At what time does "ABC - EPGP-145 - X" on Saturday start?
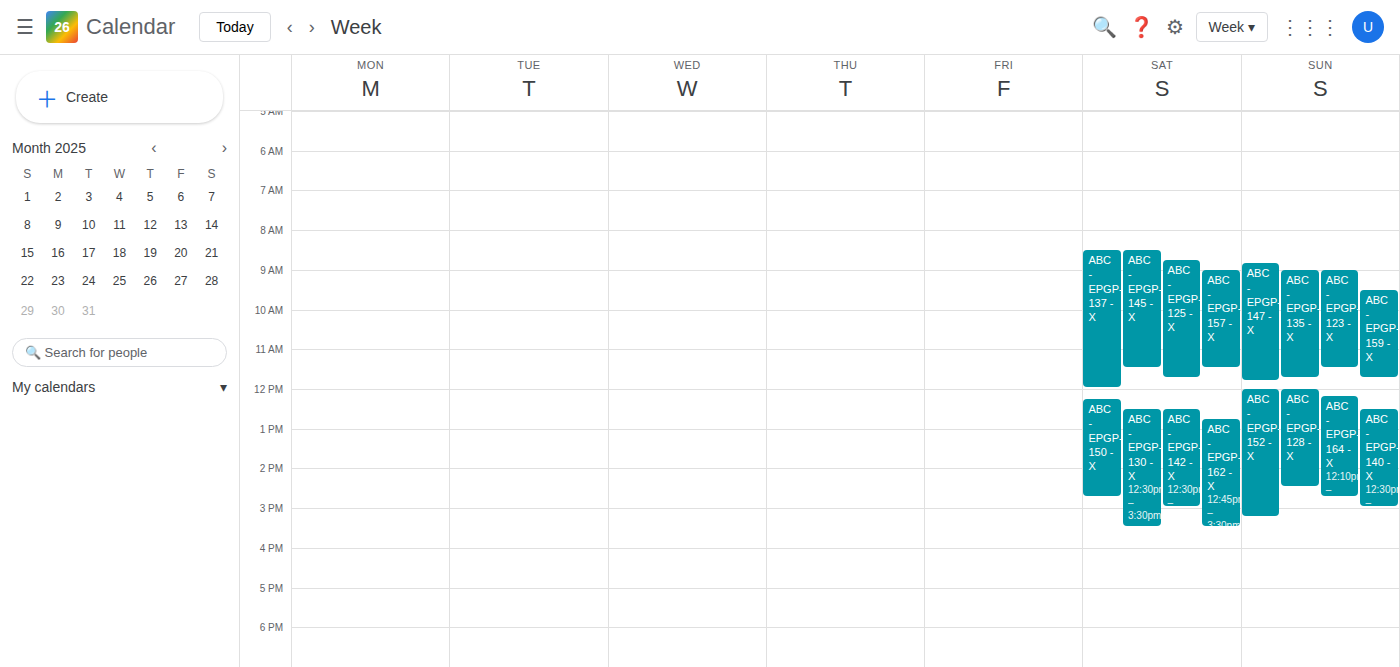
08:30